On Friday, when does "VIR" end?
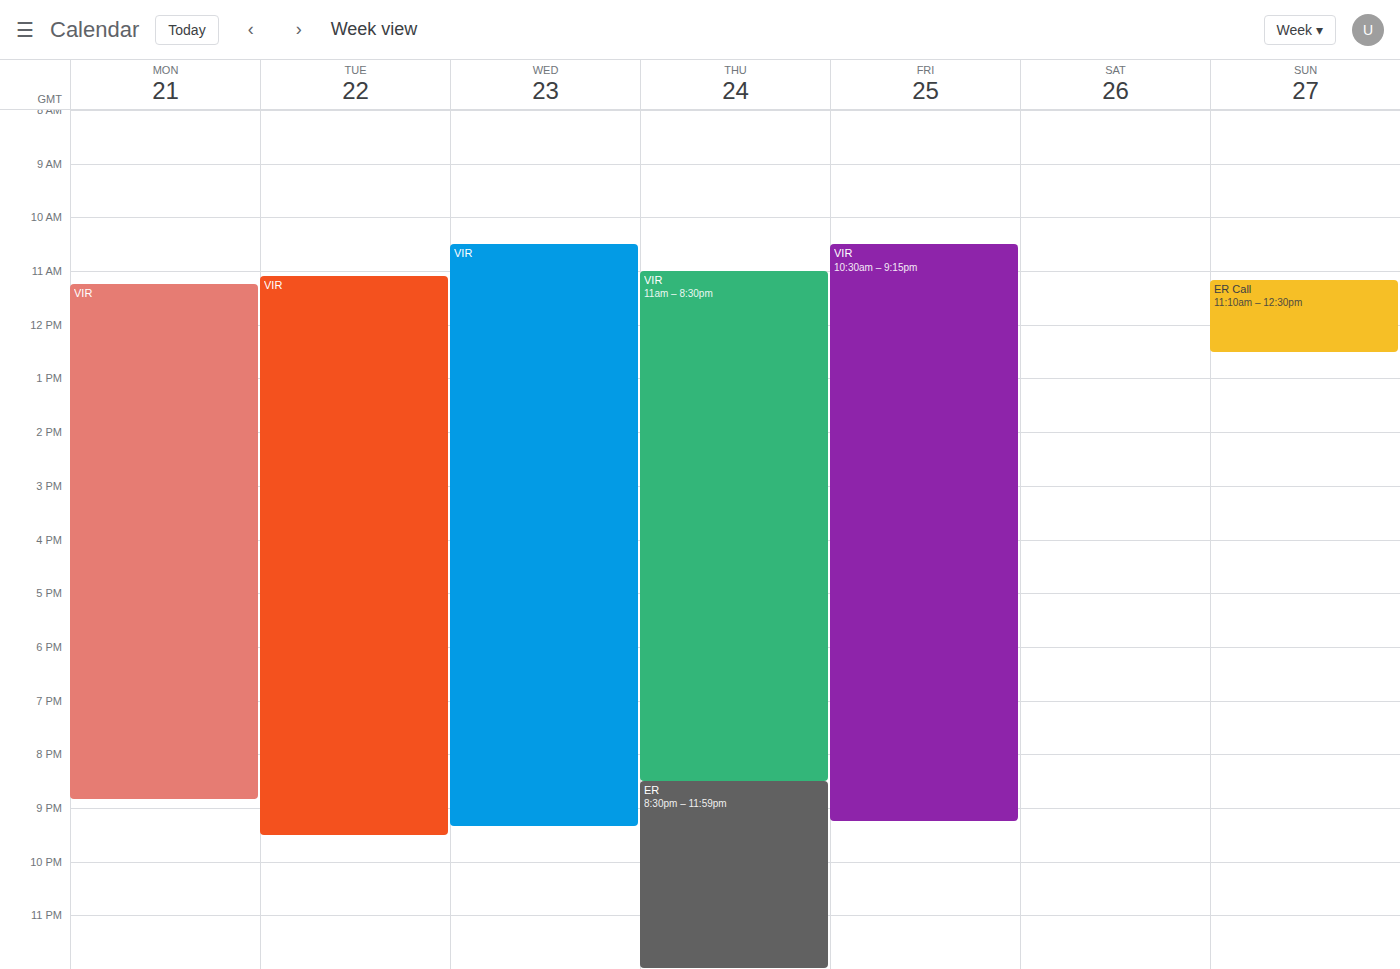
9:15 PM